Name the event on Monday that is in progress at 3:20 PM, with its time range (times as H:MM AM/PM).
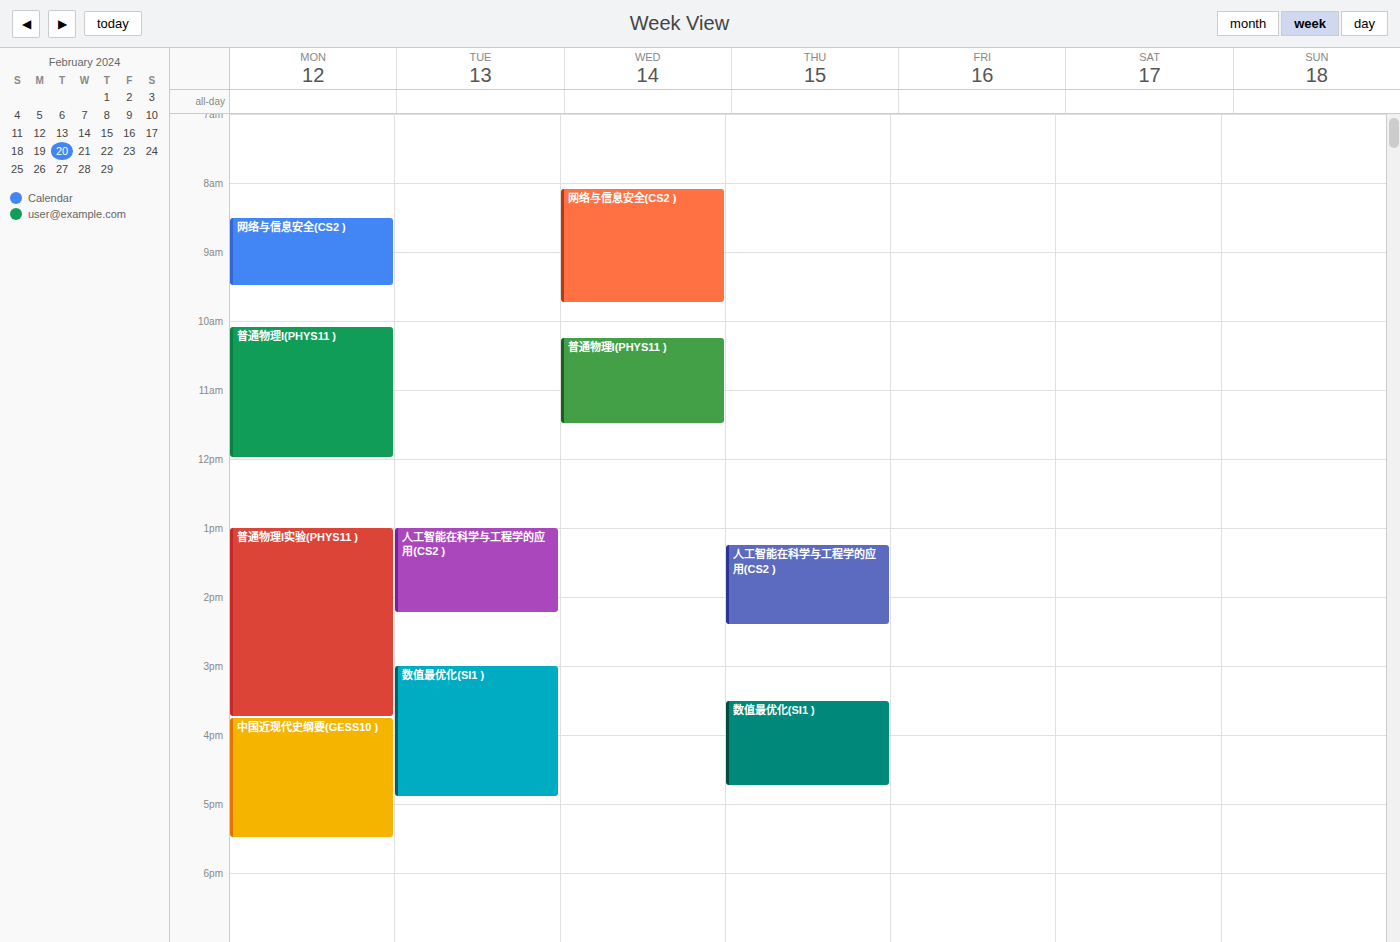
"普通物理I实验(PHYS11 )", 1:00 PM to 3:45 PM